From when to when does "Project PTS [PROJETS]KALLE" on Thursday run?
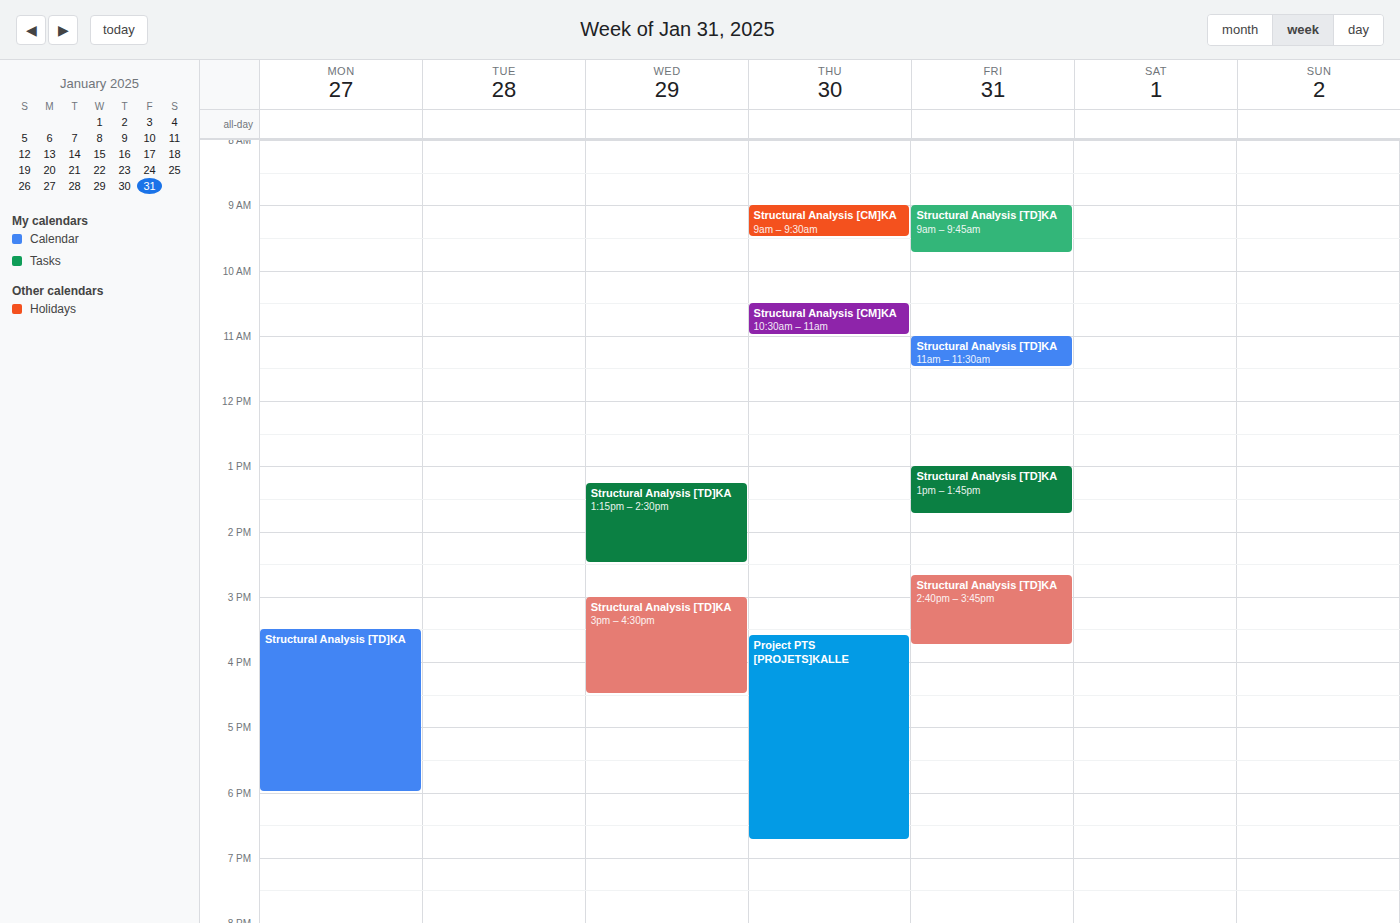
3:35 PM to 6:45 PM